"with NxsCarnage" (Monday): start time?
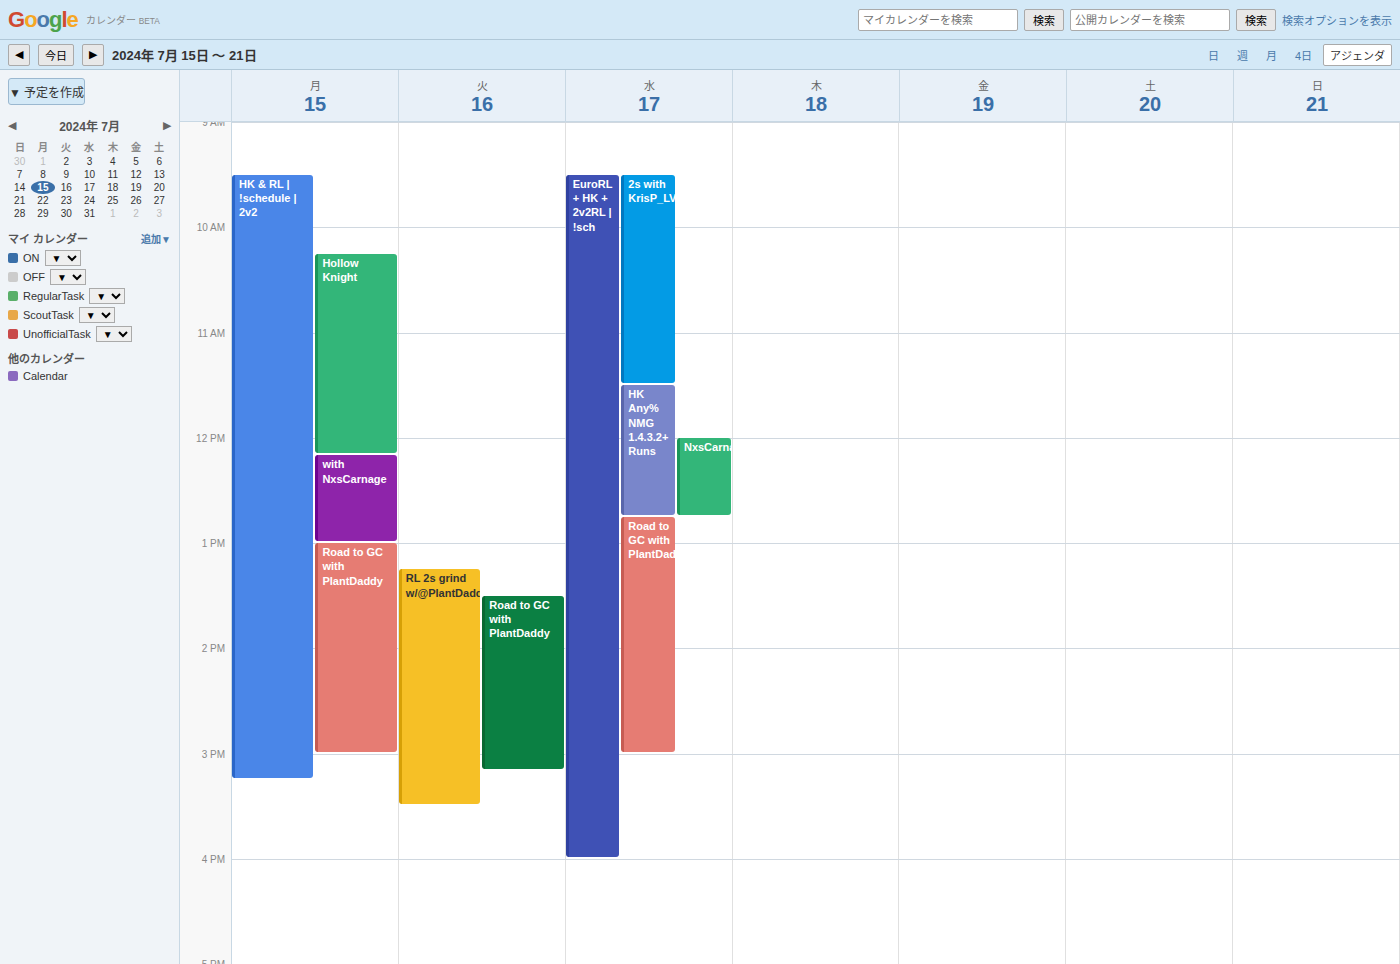
12:10 PM